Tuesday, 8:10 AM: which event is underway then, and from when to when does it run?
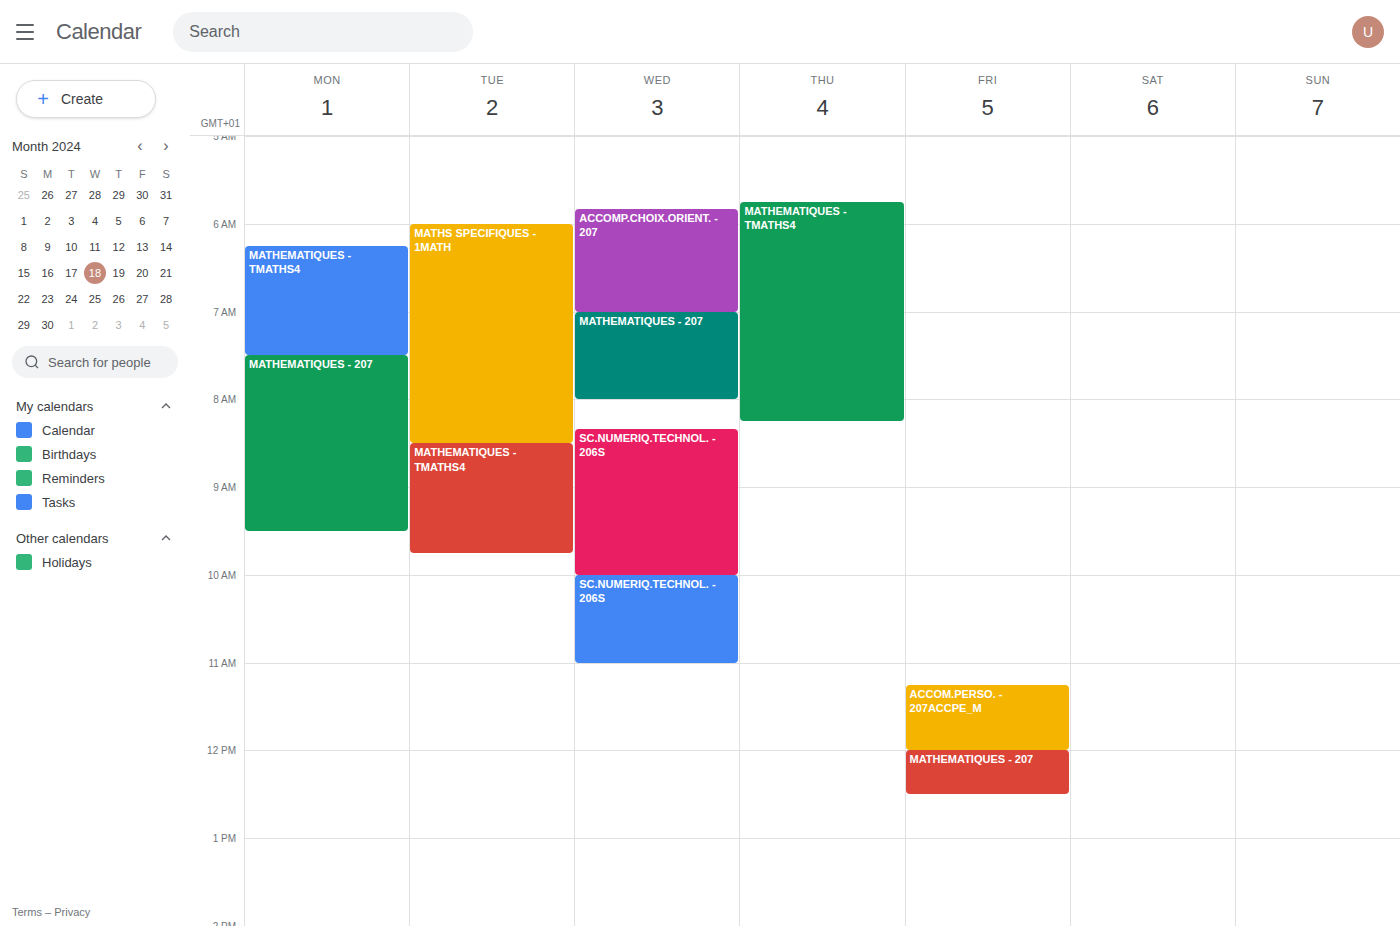
"MATHS SPECIFIQUES - 1MATH", 6:00 AM to 8:30 AM